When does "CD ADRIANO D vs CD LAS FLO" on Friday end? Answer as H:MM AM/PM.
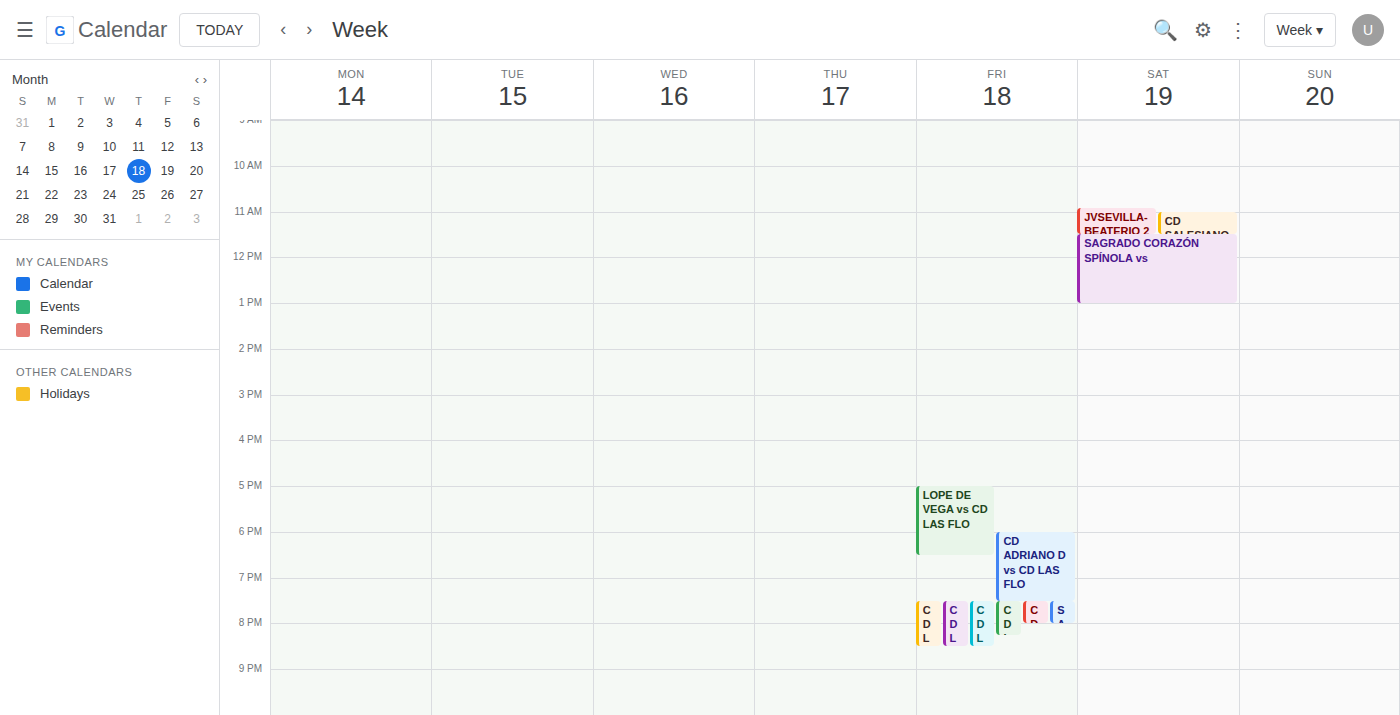
7:30 PM